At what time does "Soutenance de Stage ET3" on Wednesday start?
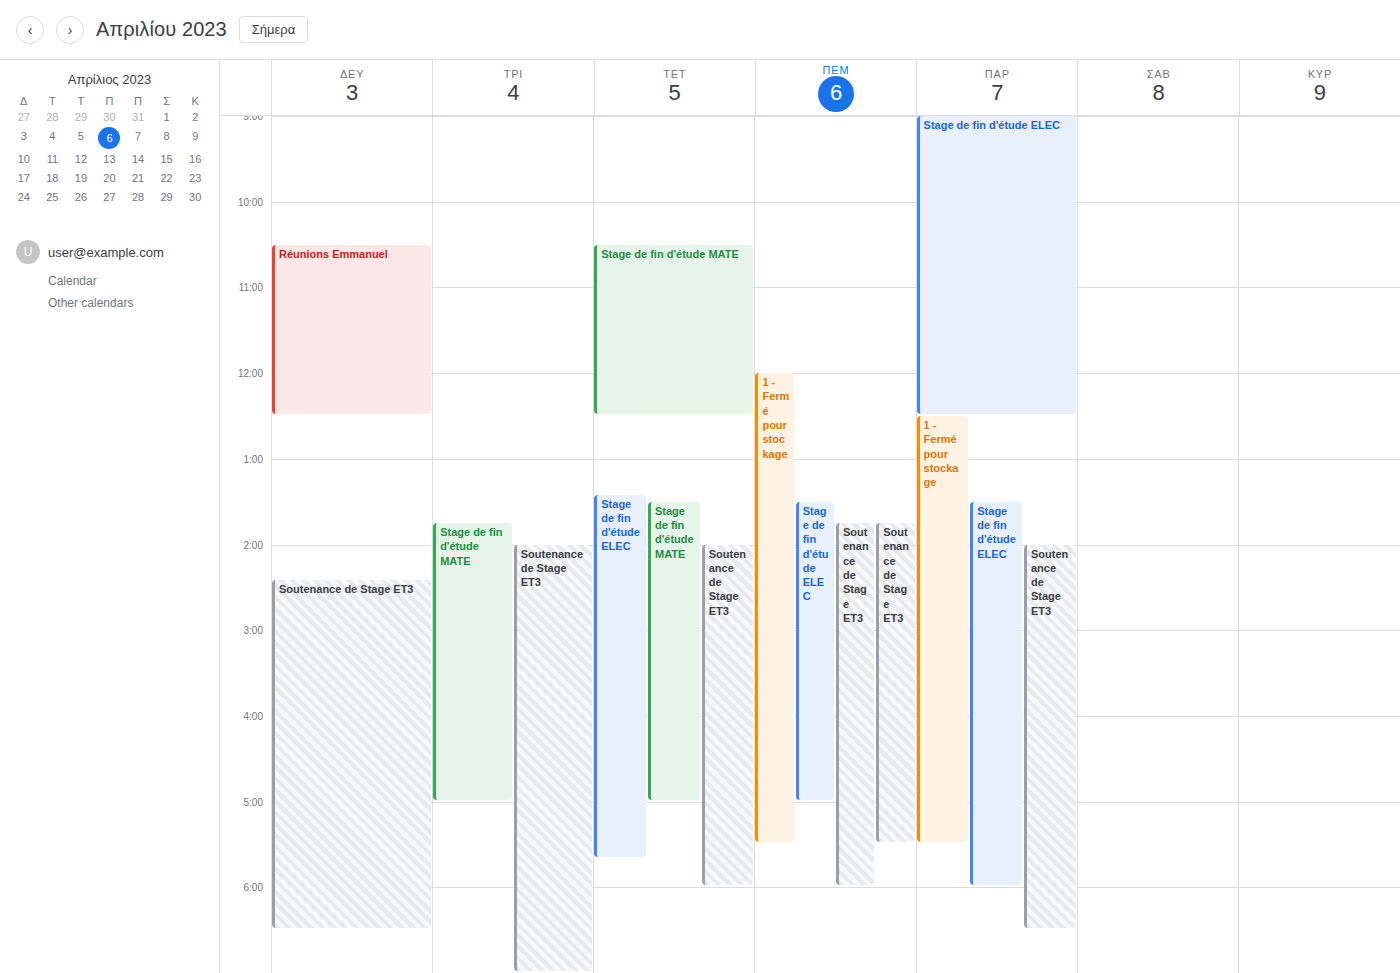
14:00